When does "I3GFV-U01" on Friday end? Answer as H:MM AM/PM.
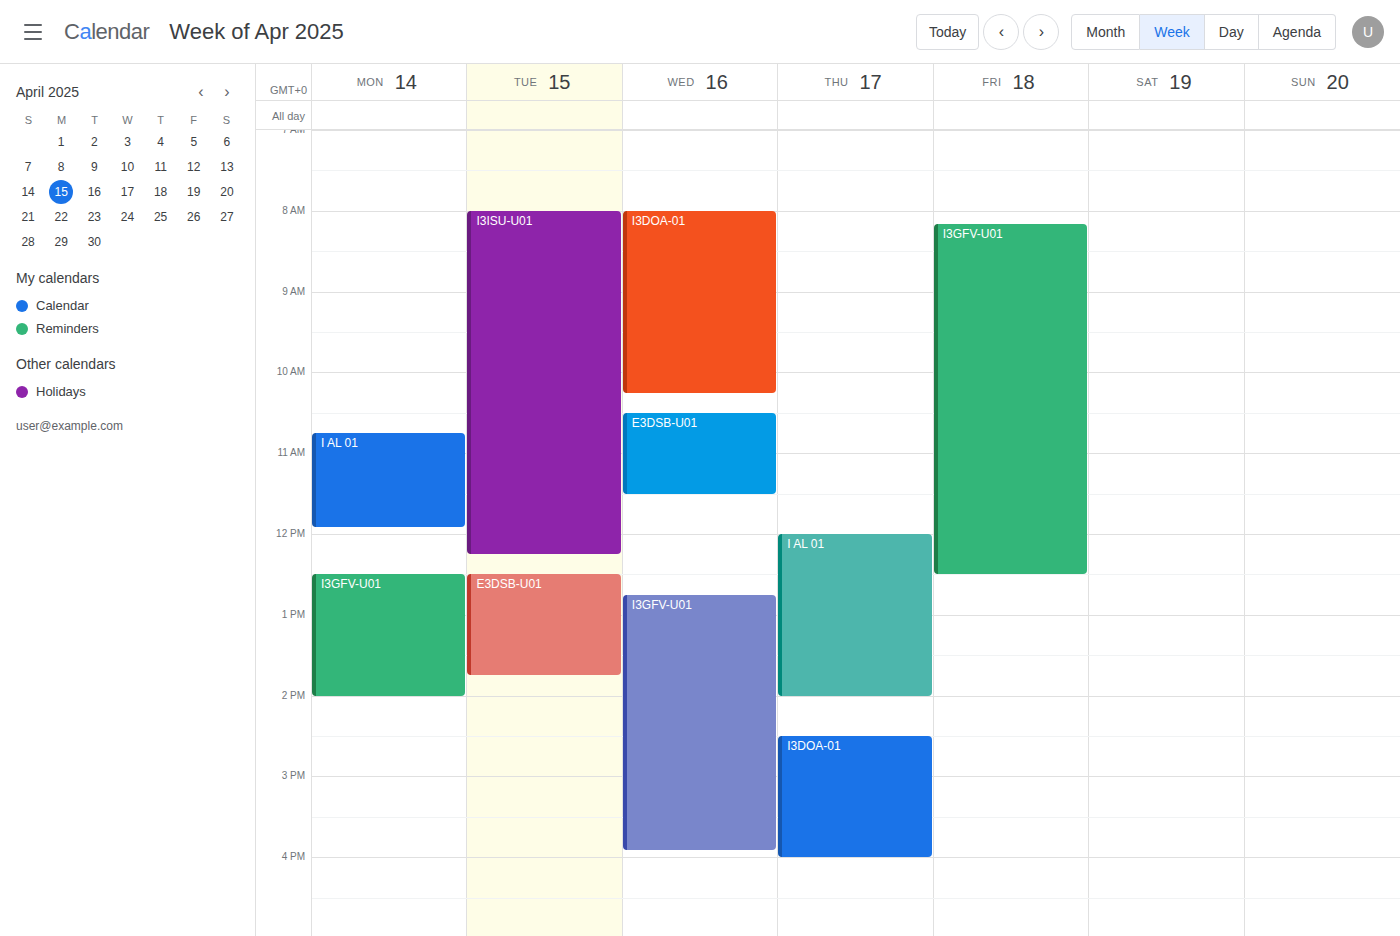
12:30 PM